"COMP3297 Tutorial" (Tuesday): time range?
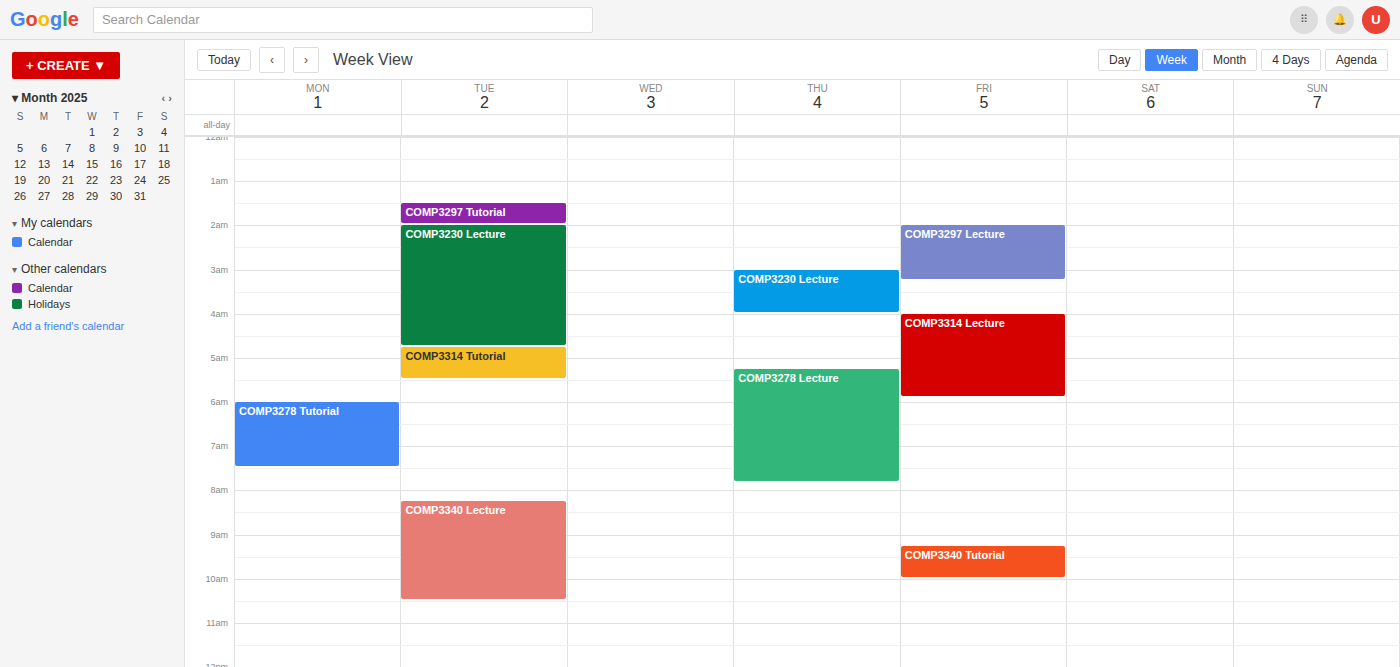
1:30 AM to 2:00 AM